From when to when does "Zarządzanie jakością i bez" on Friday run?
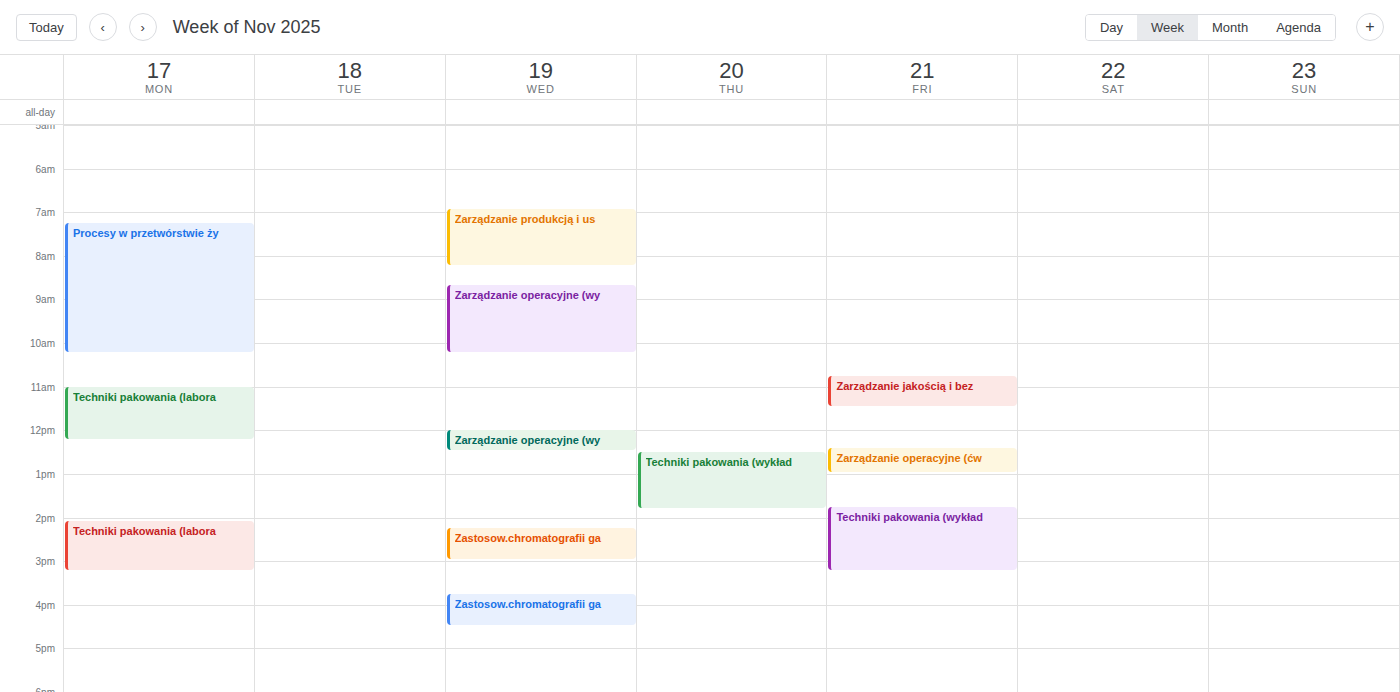
10:45 AM to 11:30 AM